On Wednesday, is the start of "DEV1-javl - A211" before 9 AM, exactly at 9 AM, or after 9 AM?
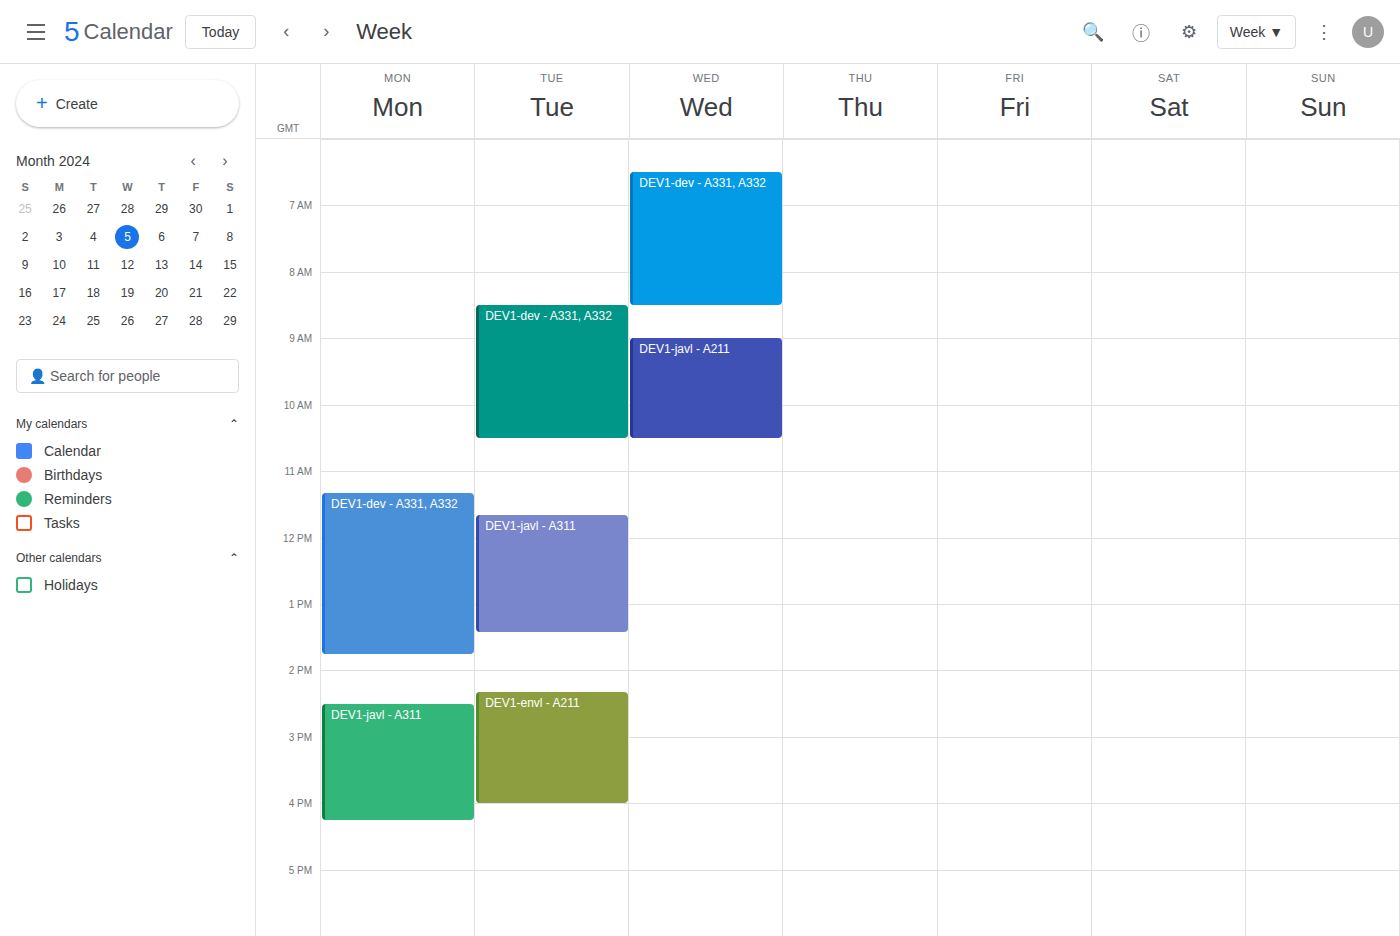
9:00 AM -- exactly at 9 AM, on the 9 AM line.